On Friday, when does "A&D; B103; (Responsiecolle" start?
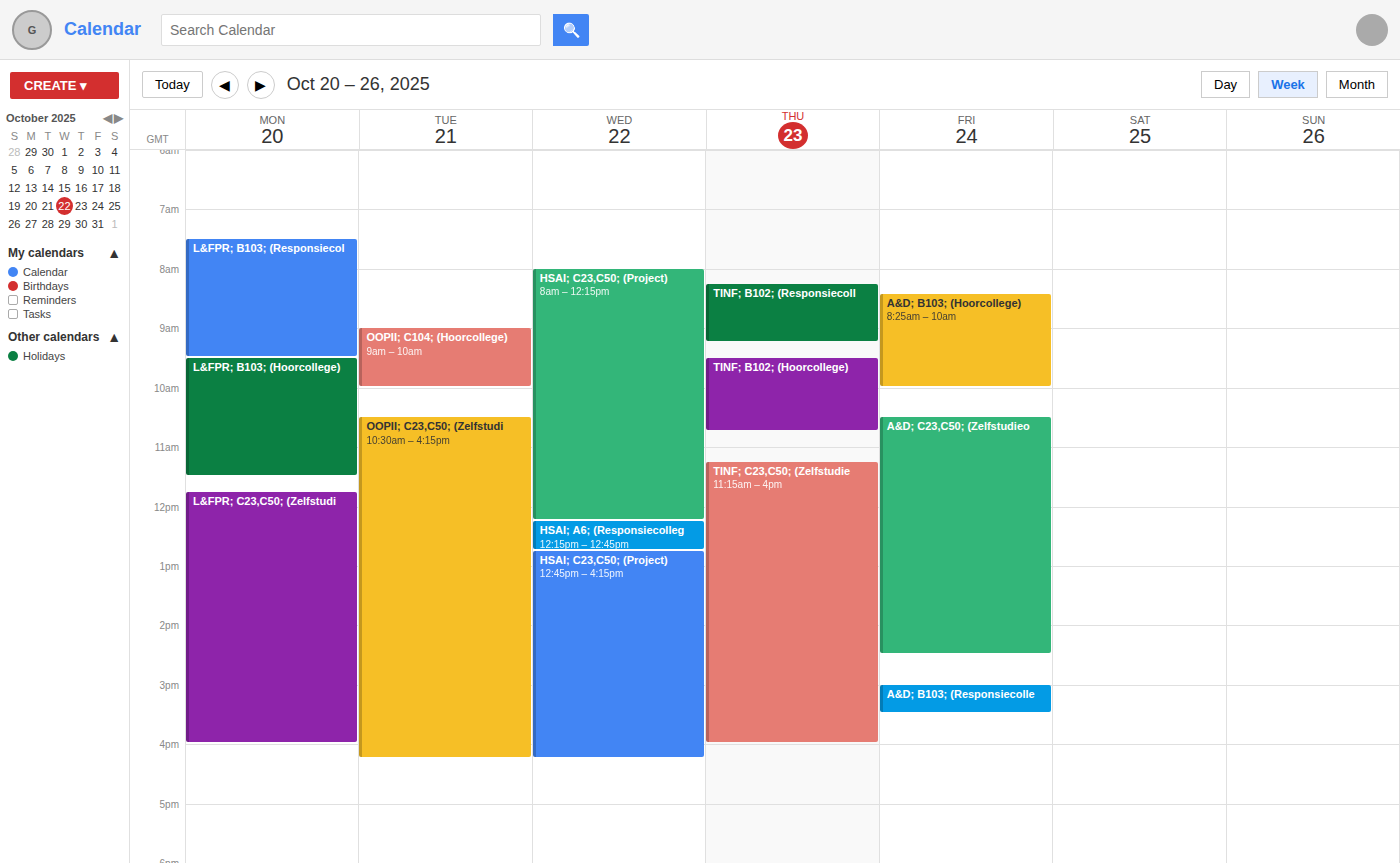
3:00 PM